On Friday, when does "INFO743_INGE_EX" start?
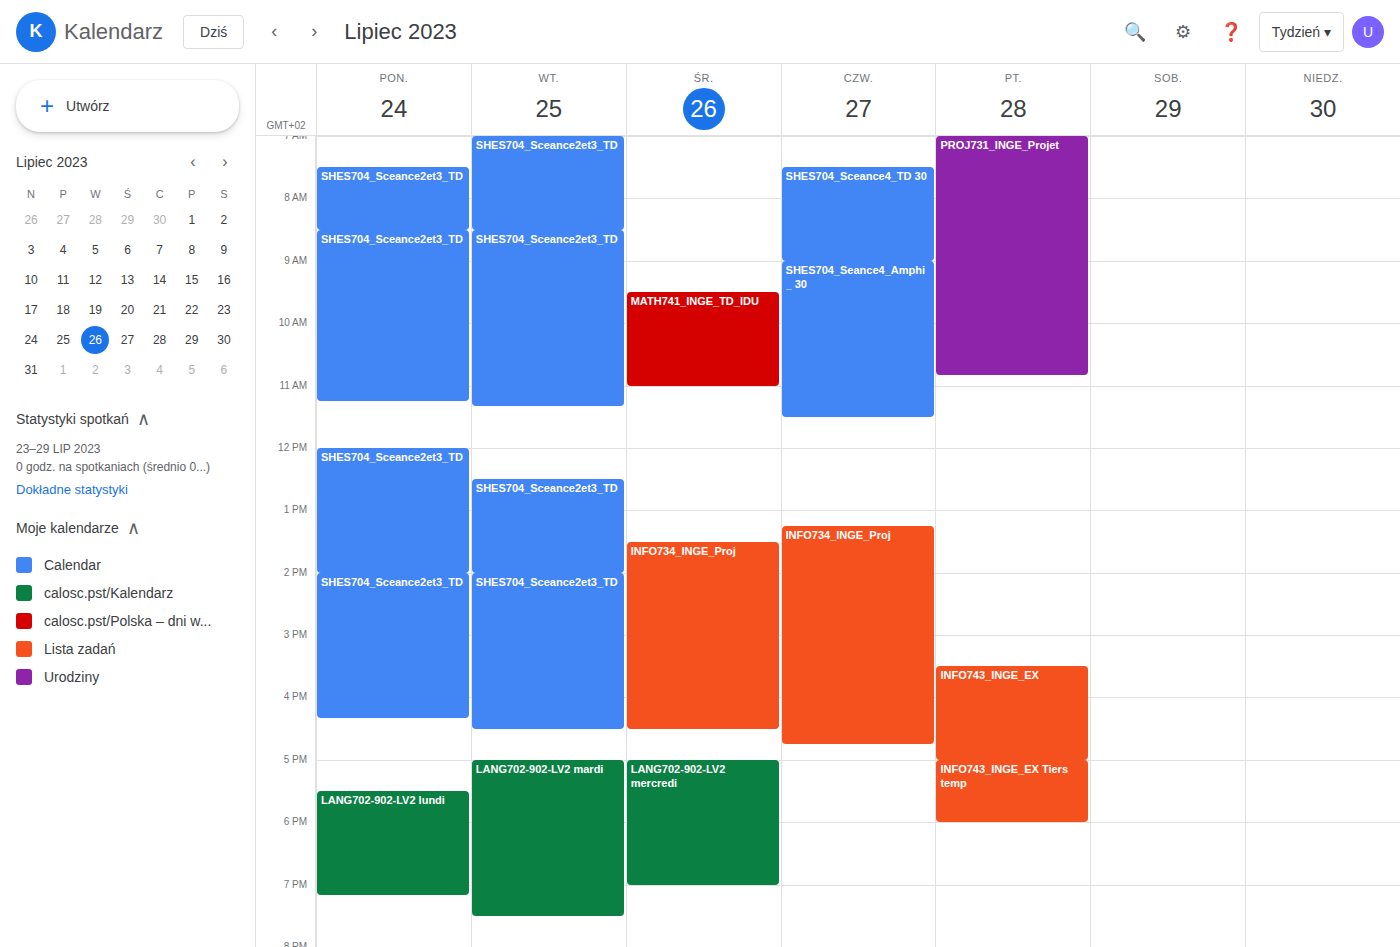
3:30 PM